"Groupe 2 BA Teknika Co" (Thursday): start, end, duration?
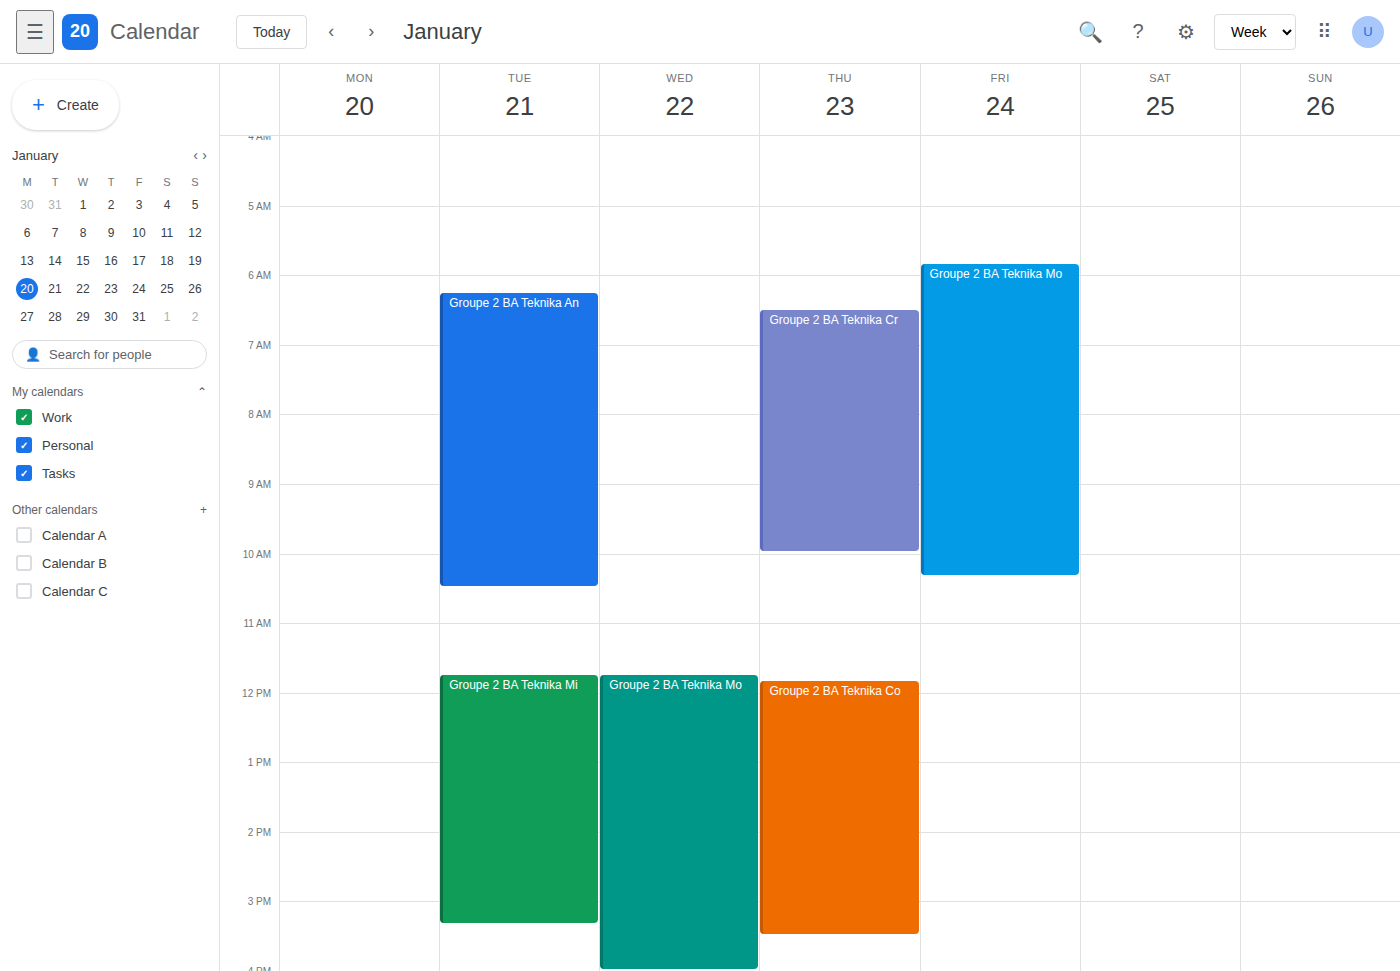
11:50 AM to 3:30 PM, 3 hours 40 minutes